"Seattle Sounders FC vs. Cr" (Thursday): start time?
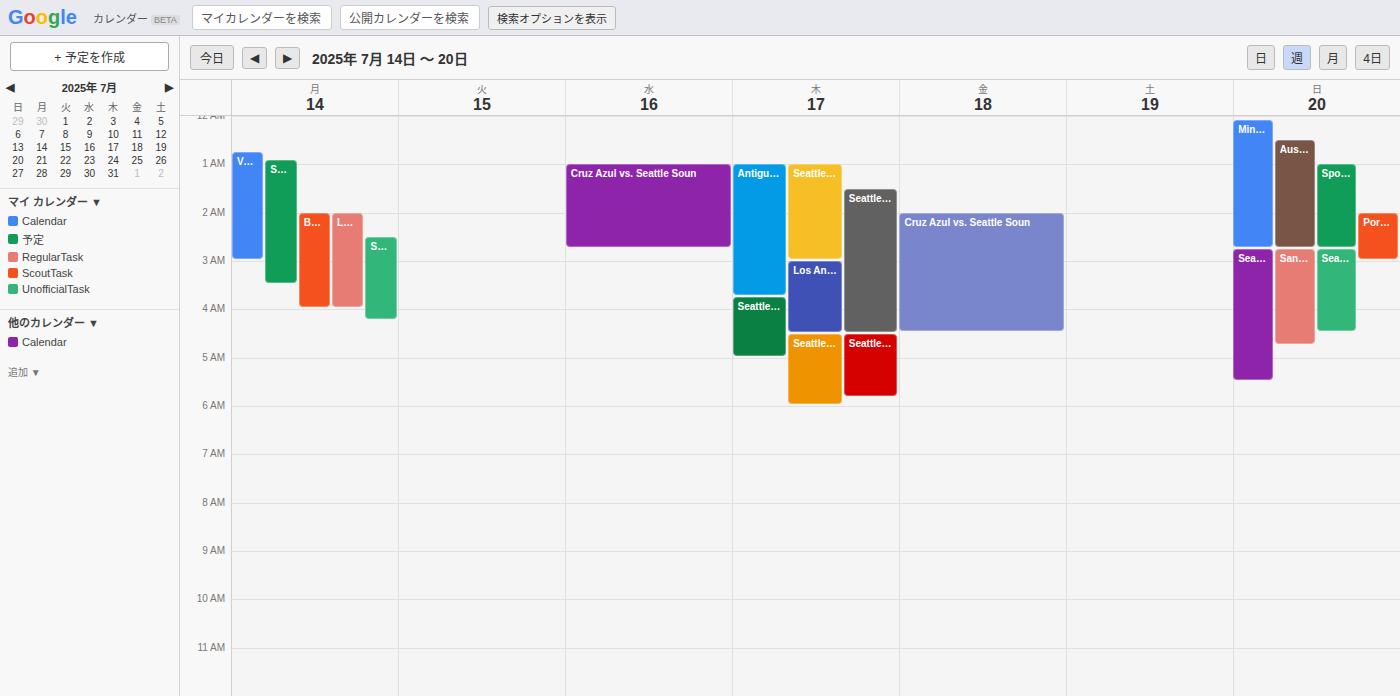
4:30 AM